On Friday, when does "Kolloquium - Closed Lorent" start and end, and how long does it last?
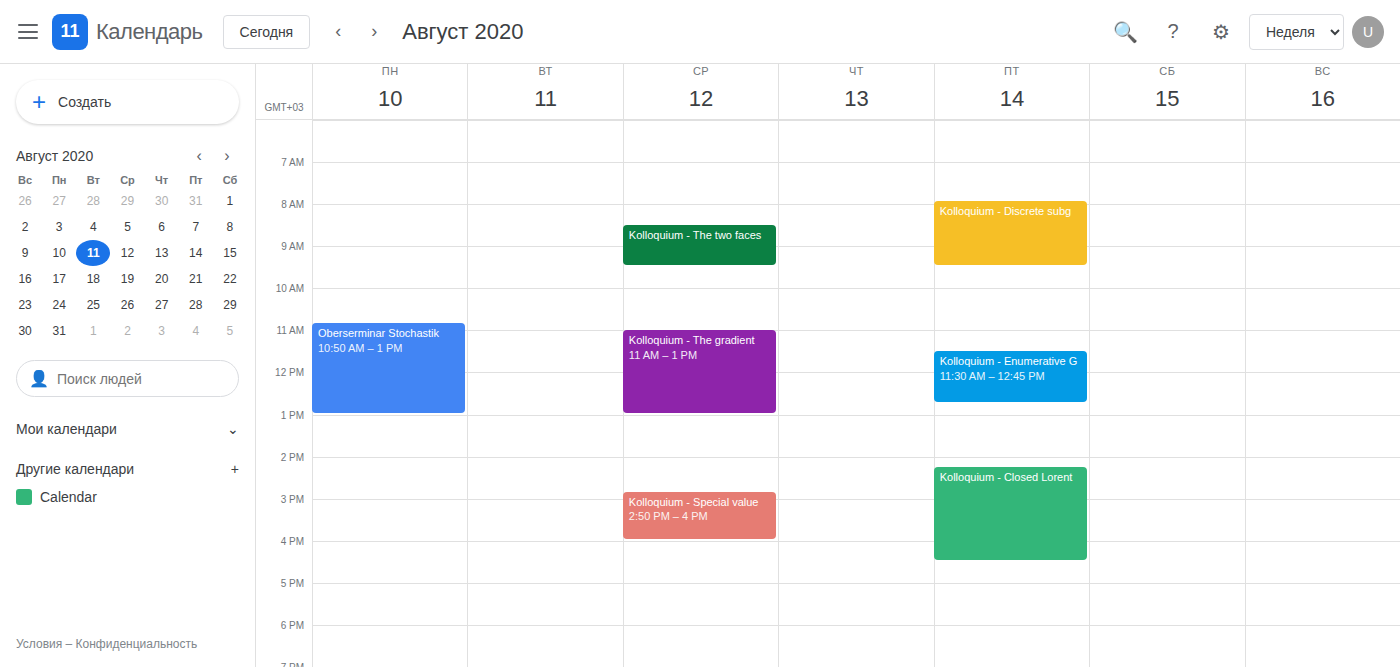
2:15 PM to 4:30 PM, 2 hours 15 minutes